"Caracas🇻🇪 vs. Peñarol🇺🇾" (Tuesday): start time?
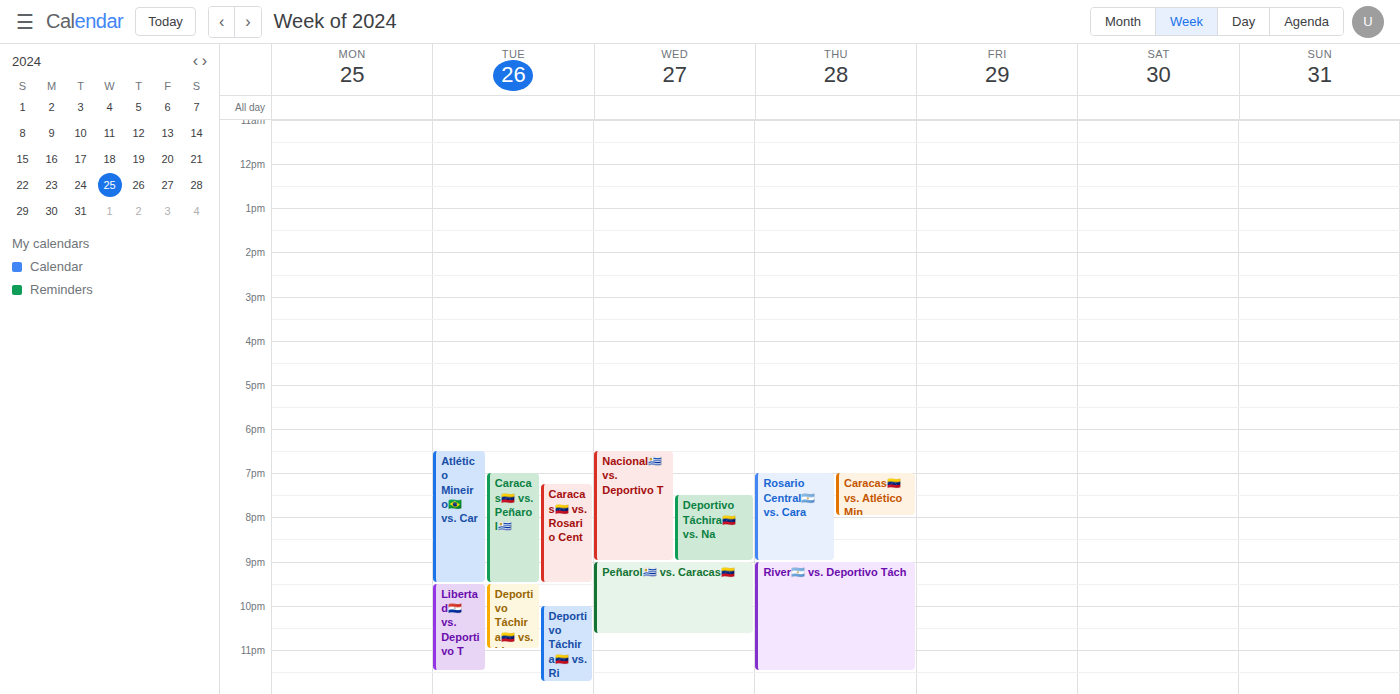
7:00 PM